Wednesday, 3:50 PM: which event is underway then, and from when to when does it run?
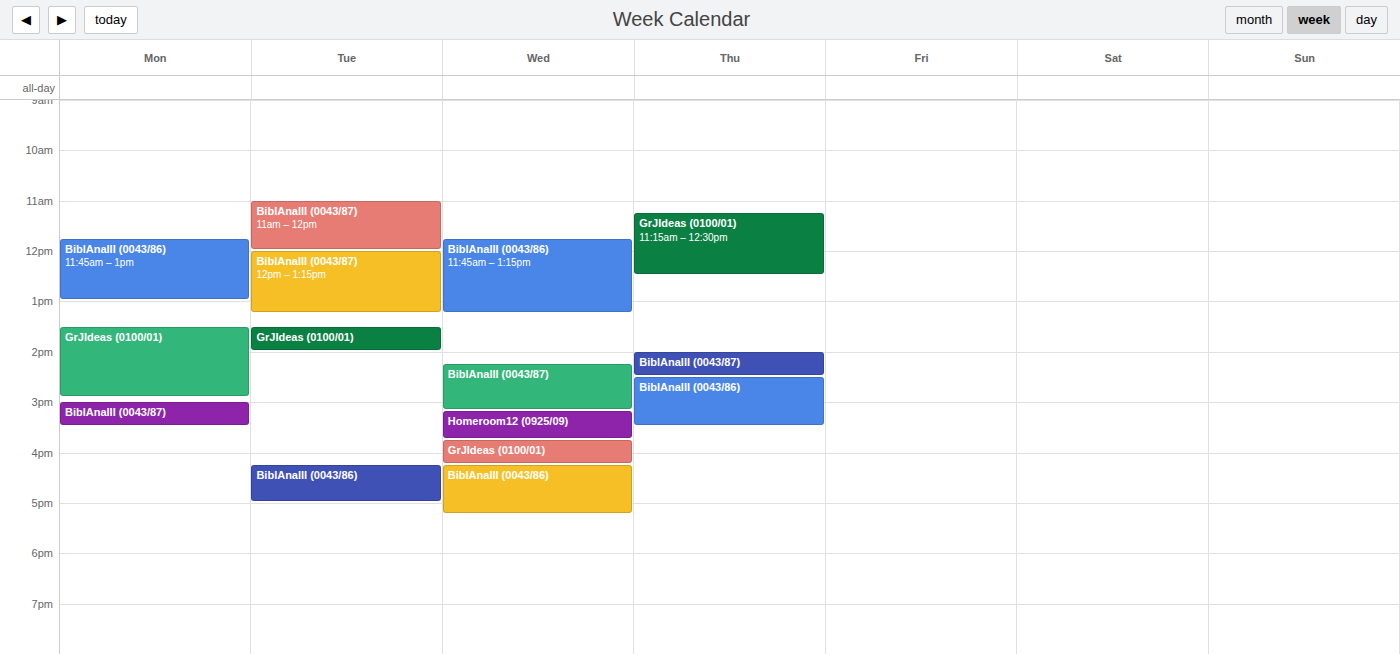
"GrJIdeas (0100/01)", 3:45 PM to 4:15 PM